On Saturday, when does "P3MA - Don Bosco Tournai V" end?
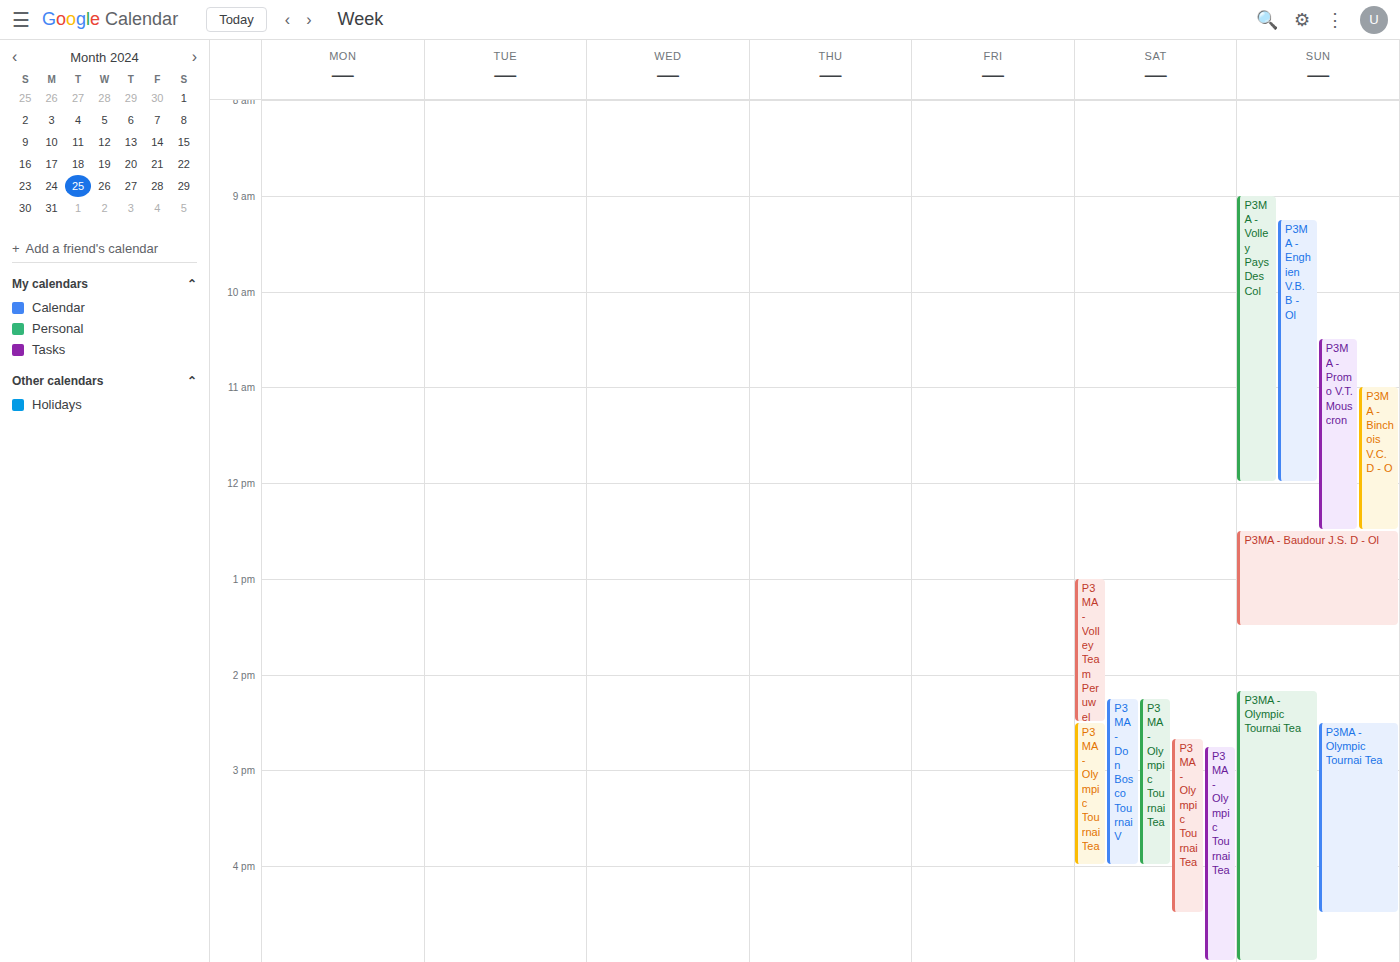
4:00 PM